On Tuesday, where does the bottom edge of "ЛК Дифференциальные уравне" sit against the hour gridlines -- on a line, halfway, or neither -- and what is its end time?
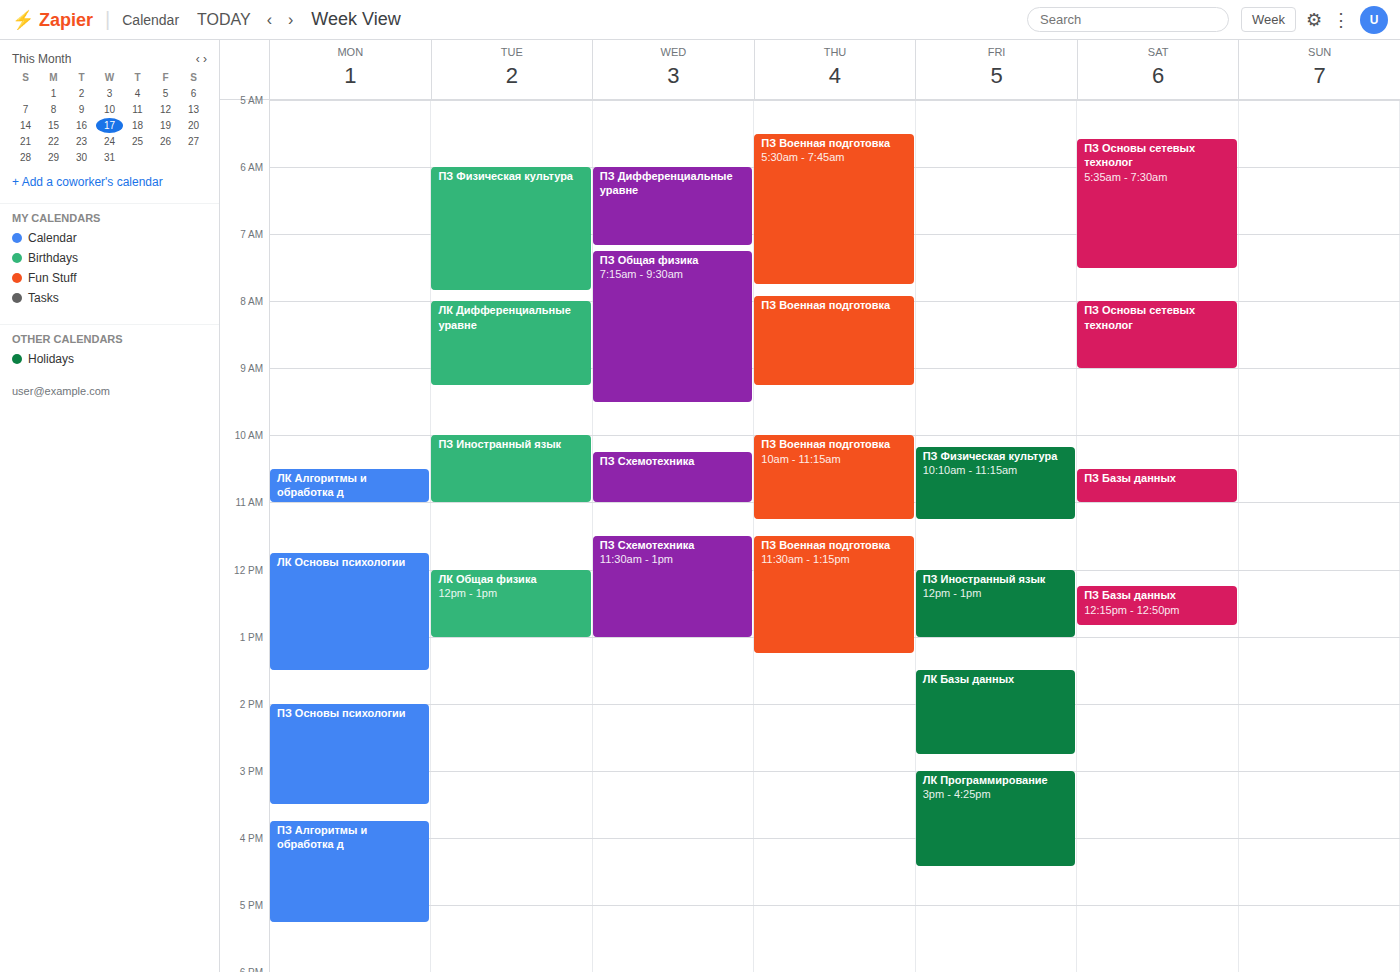
09:15 -- neither: a quarter of the way from the 09:00 line to the 10:00 line.